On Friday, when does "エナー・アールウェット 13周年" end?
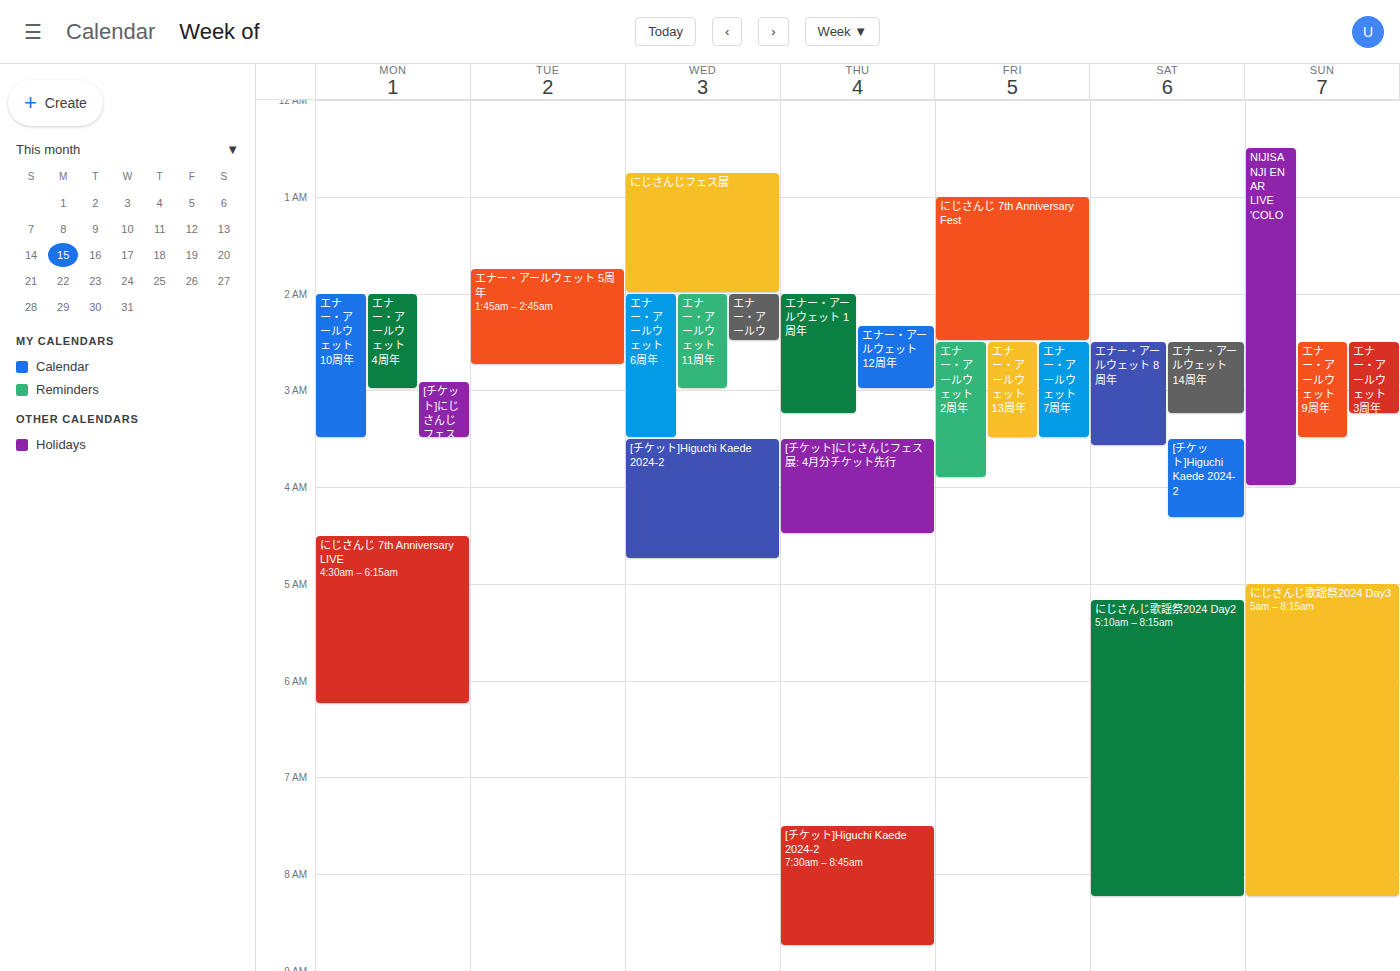
3:30 AM